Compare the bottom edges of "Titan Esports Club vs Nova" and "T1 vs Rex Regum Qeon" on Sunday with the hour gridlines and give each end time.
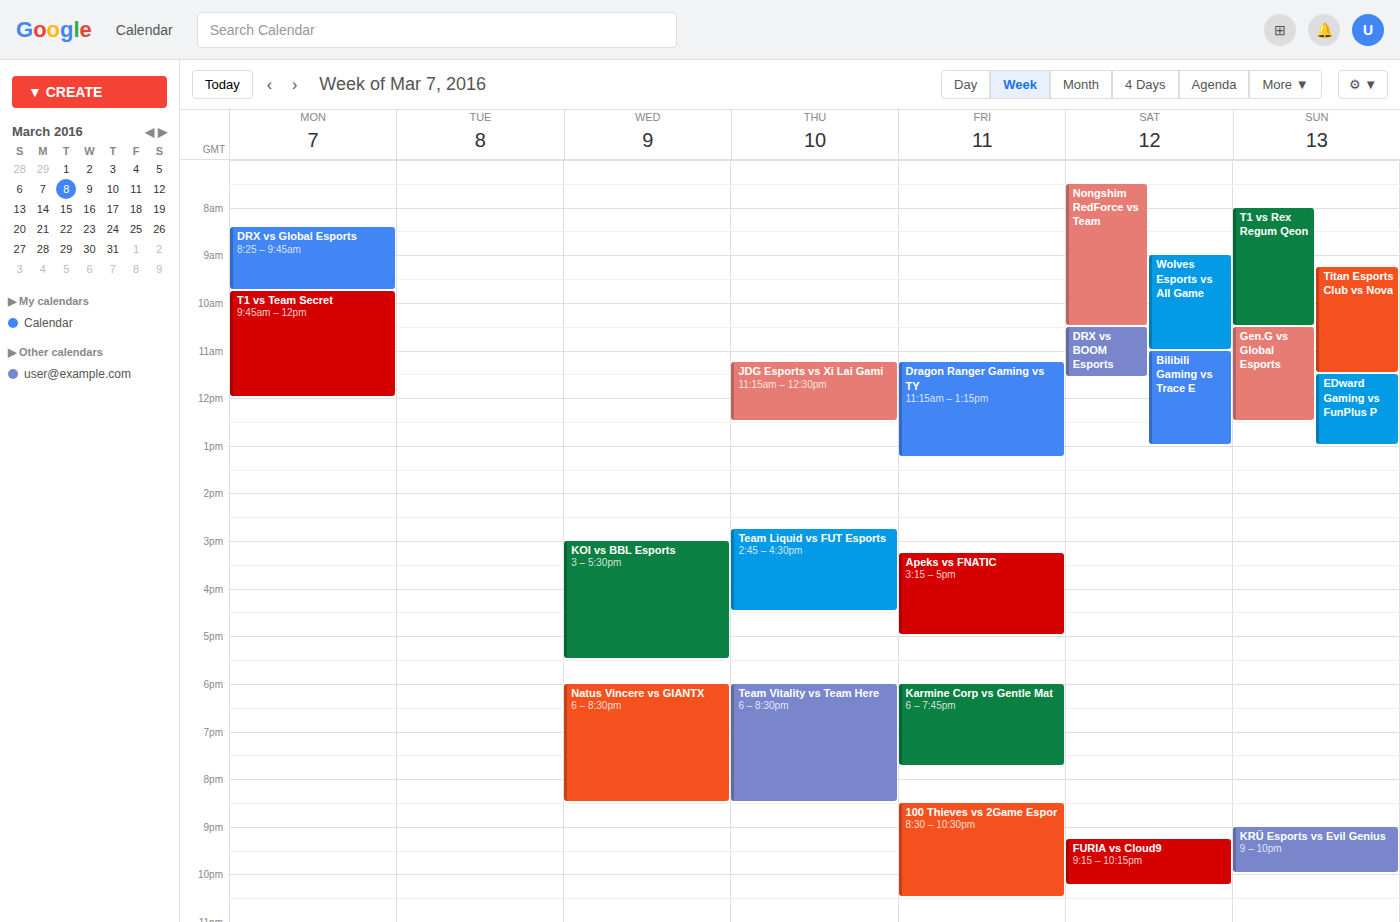
"Titan Esports Club vs Nova": 11:30 AM, halfway between the 11 AM and 12 PM lines. "T1 vs Rex Regum Qeon": 10:30 AM, halfway between the 10 AM and 11 AM lines.